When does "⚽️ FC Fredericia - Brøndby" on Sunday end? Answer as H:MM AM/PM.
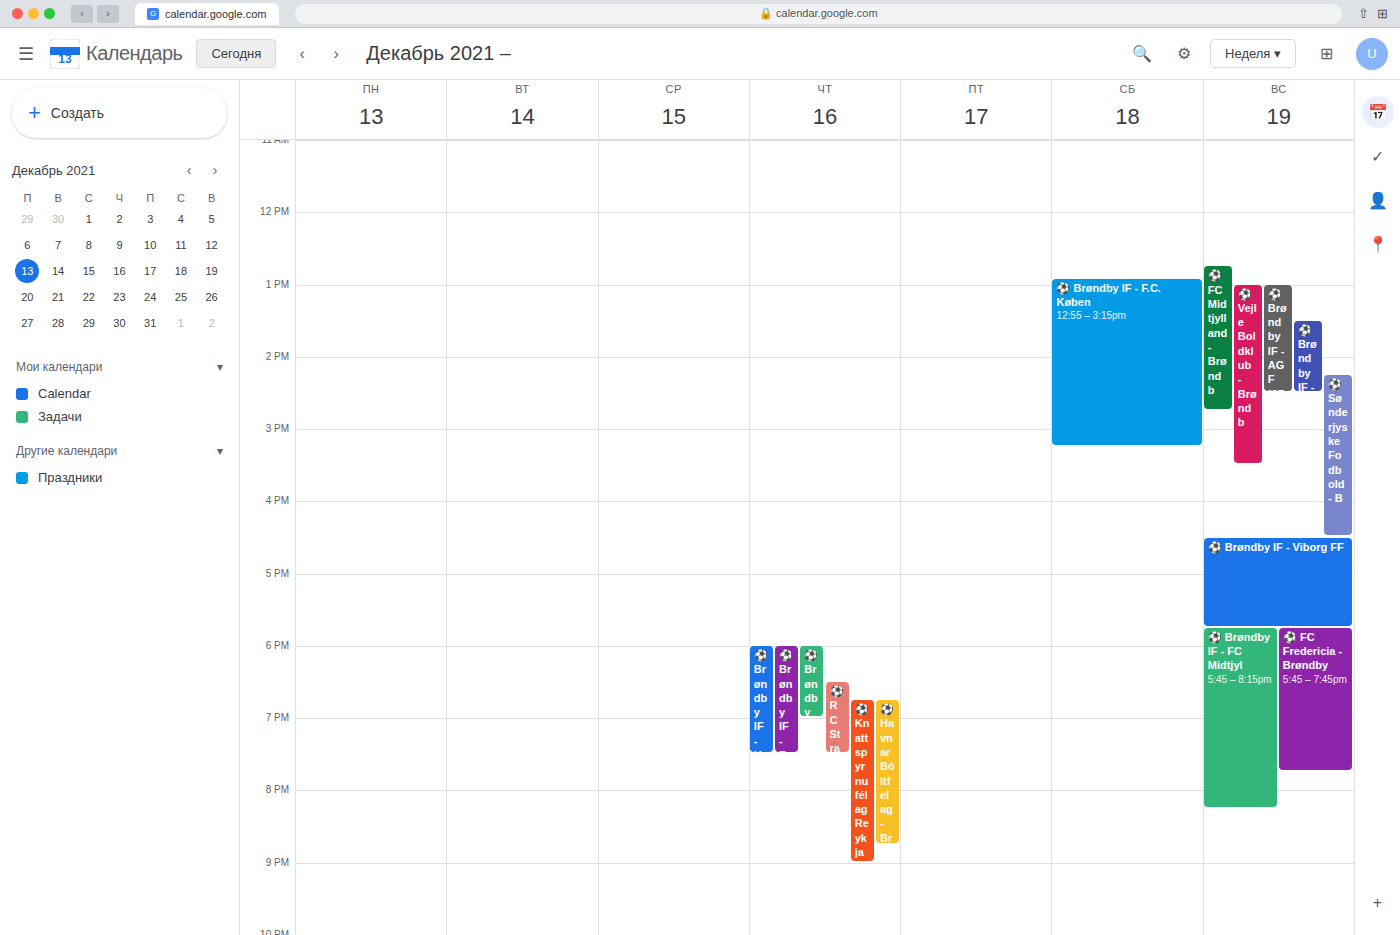
7:45 PM